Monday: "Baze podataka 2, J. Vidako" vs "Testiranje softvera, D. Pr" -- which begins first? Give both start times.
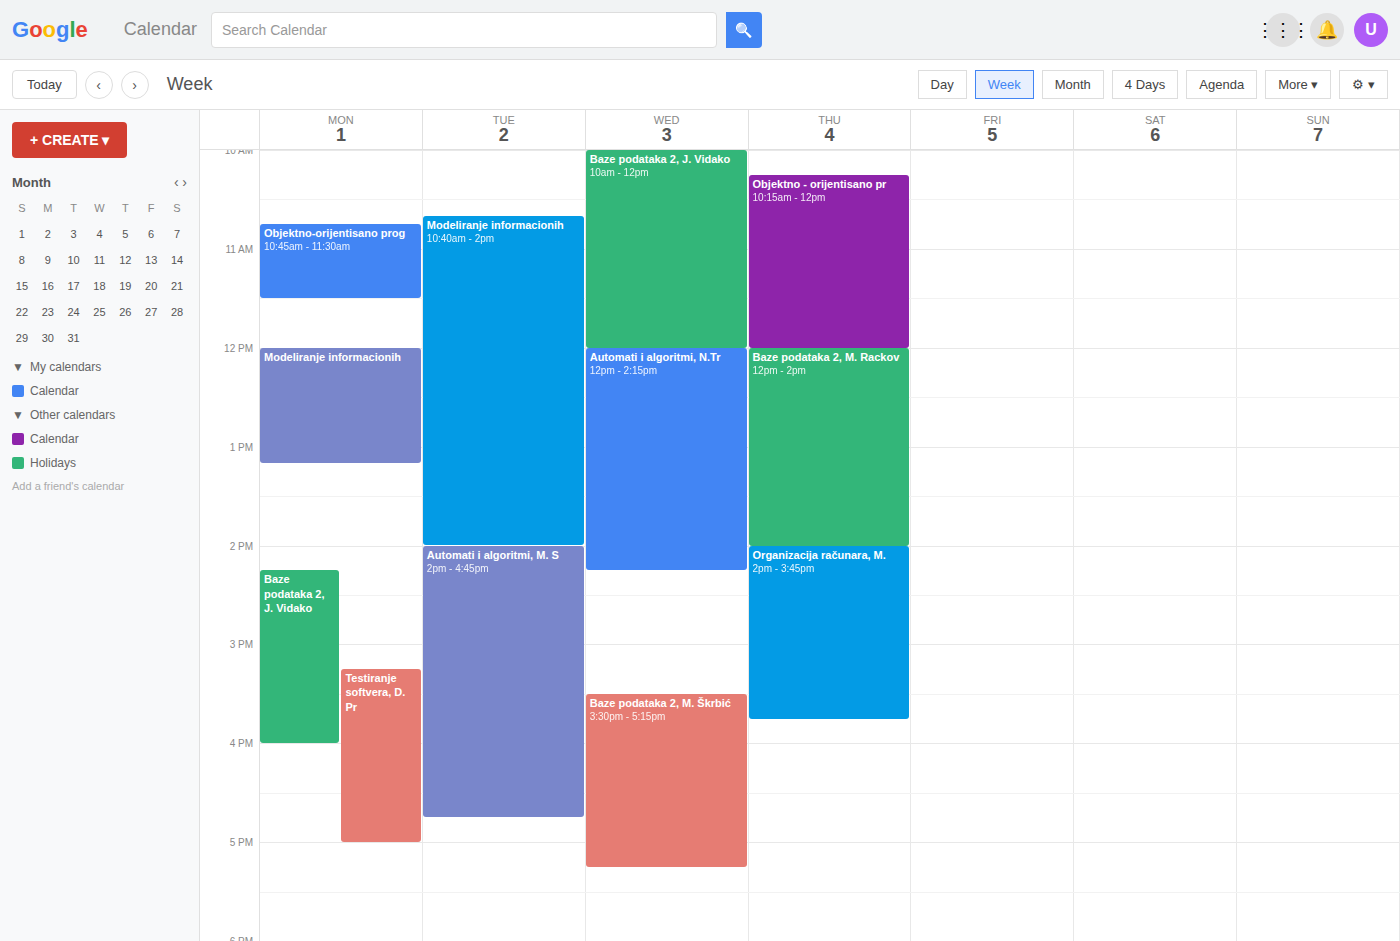
"Baze podataka 2, J. Vidako" 2:15 PM; "Testiranje softvera, D. Pr" 3:15 PM.